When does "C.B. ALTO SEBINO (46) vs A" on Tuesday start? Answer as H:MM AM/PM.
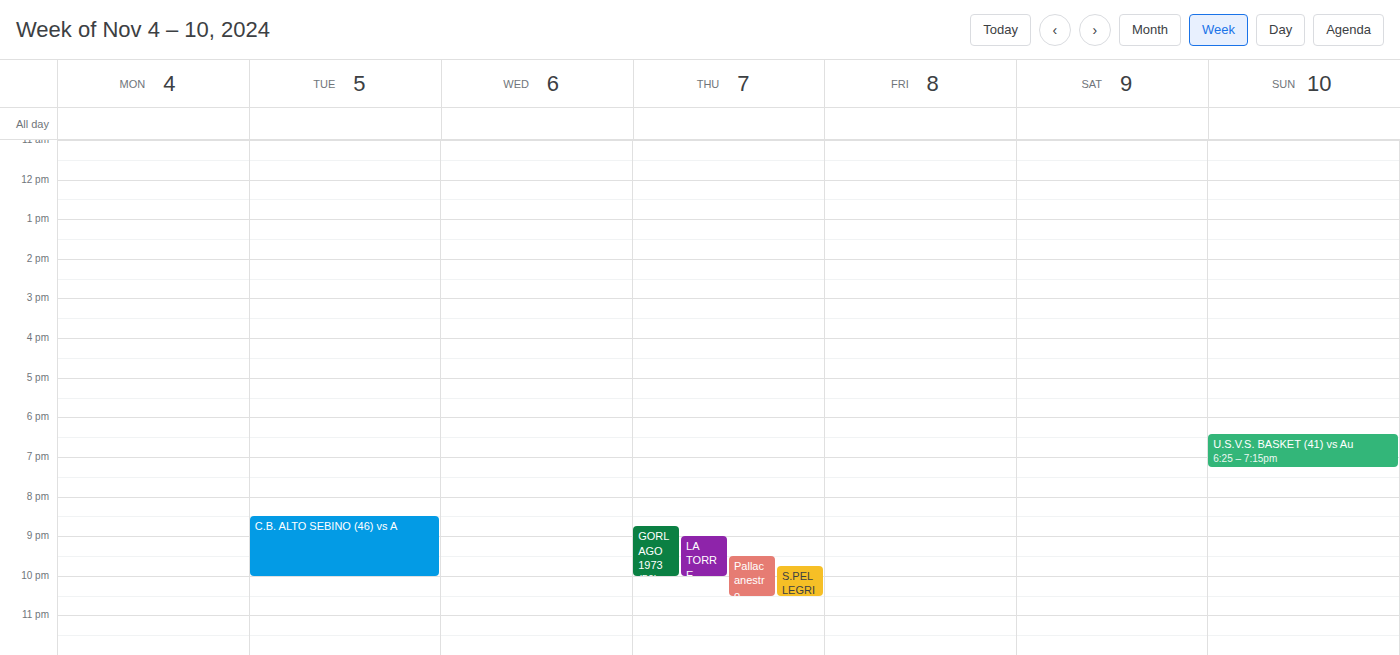
8:30 PM